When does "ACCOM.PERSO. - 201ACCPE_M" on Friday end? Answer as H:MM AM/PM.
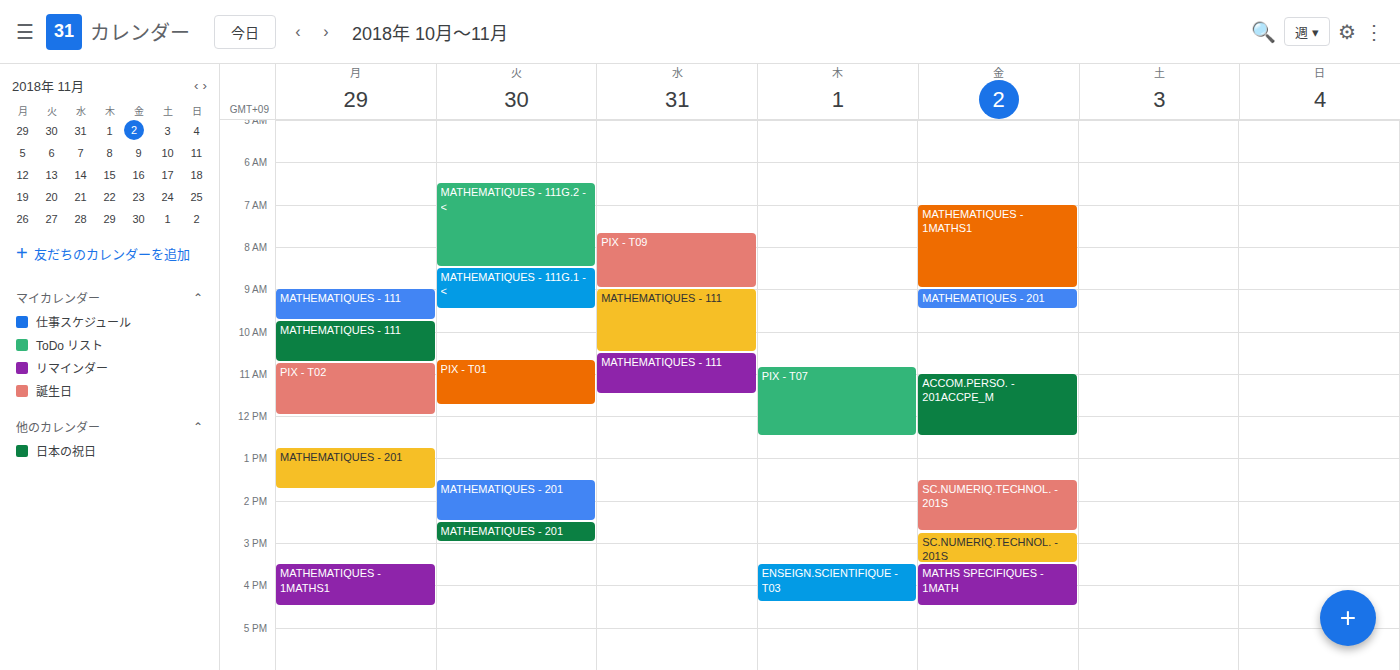
12:30 PM